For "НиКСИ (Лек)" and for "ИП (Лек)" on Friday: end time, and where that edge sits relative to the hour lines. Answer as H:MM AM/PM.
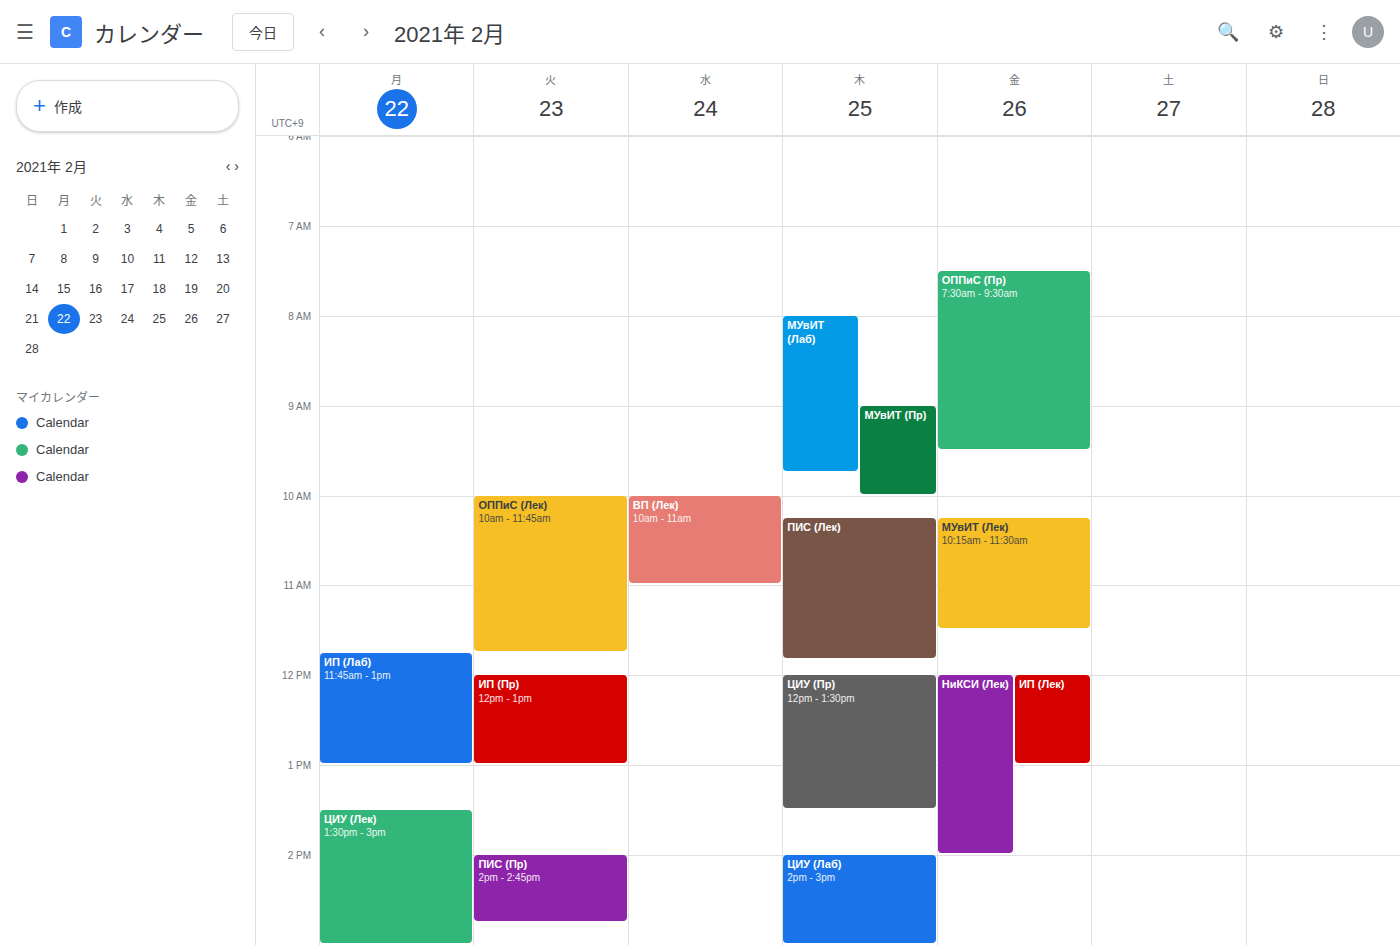
"НиКСИ (Лек)": 2:00 PM, exactly on the 2 PM line. "ИП (Лек)": 1:00 PM, exactly on the 1 PM line.